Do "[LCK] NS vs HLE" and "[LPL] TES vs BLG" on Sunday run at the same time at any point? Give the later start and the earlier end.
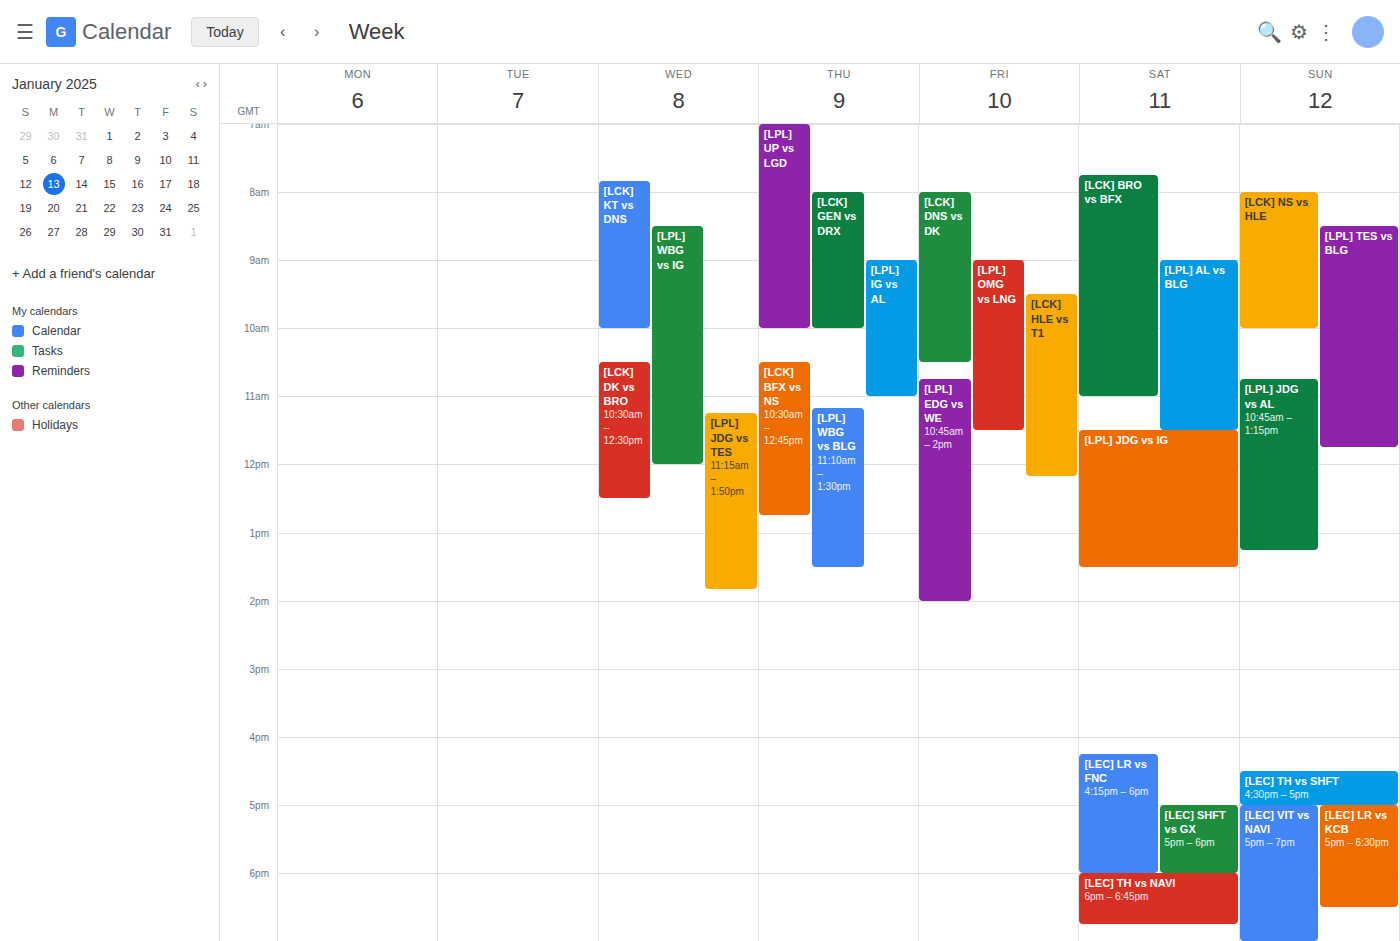
"[LPL] TES vs BLG" starts at 8:30 AM, before "[LCK] NS vs HLE" ends at 10:00 AM -- they overlap.